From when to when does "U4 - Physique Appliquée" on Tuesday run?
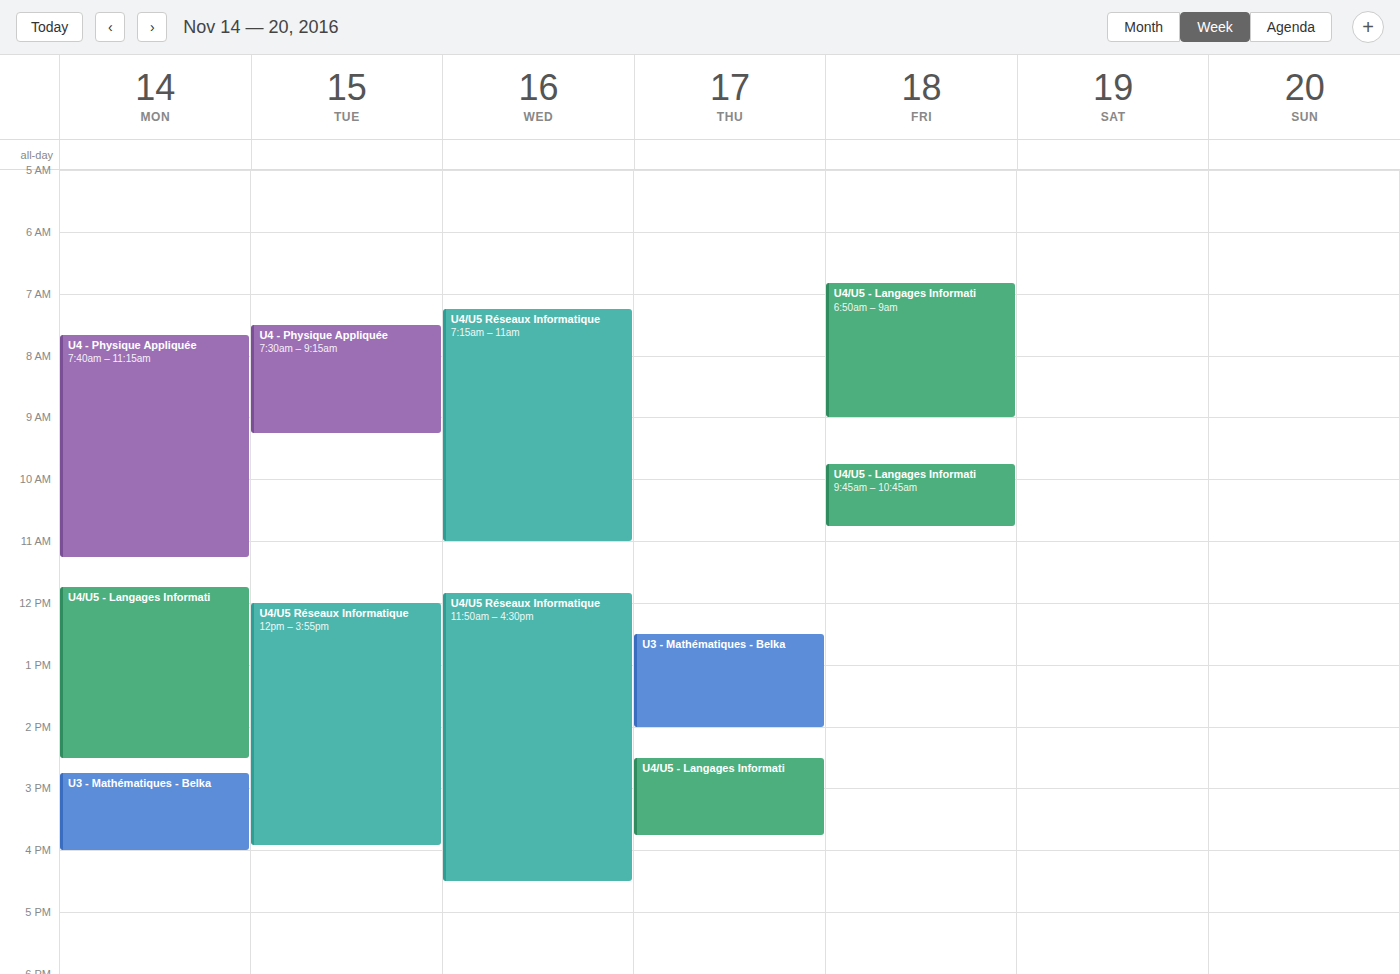
07:30 to 09:15